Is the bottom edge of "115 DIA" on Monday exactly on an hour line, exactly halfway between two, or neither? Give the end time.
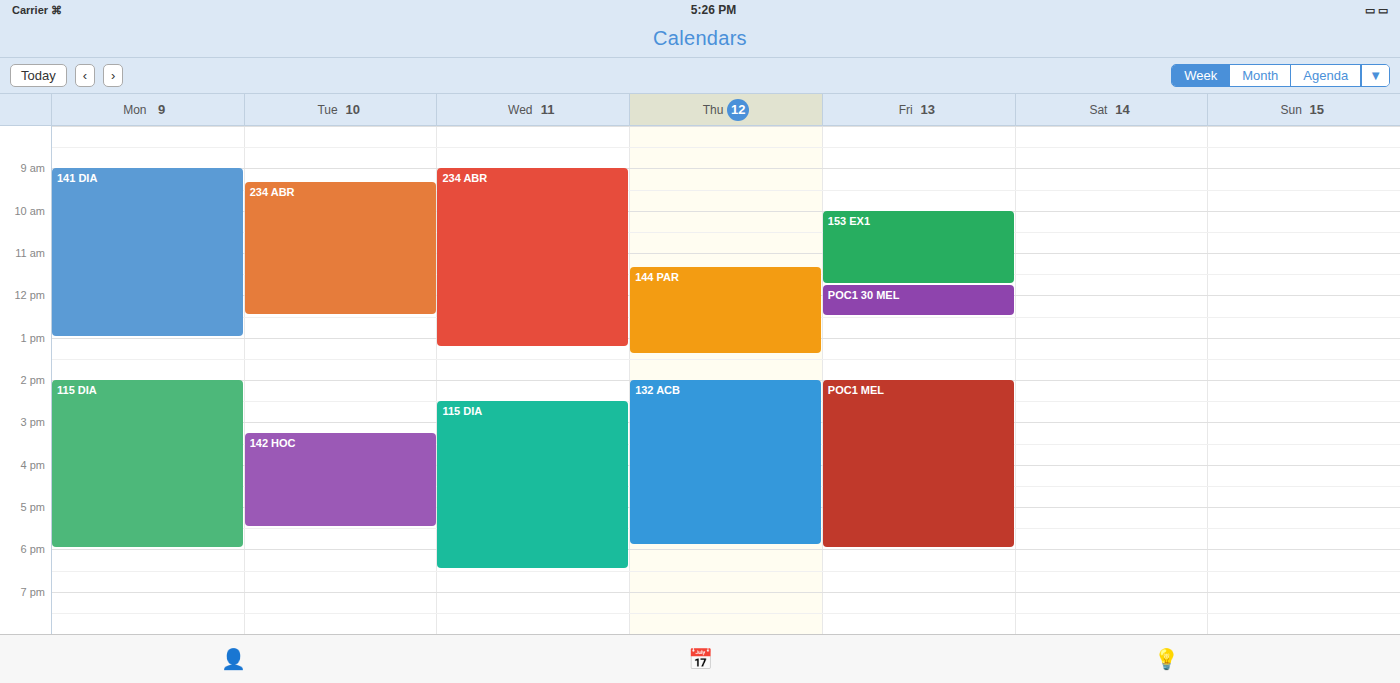
6:00 PM -- exactly on the 6 PM line.